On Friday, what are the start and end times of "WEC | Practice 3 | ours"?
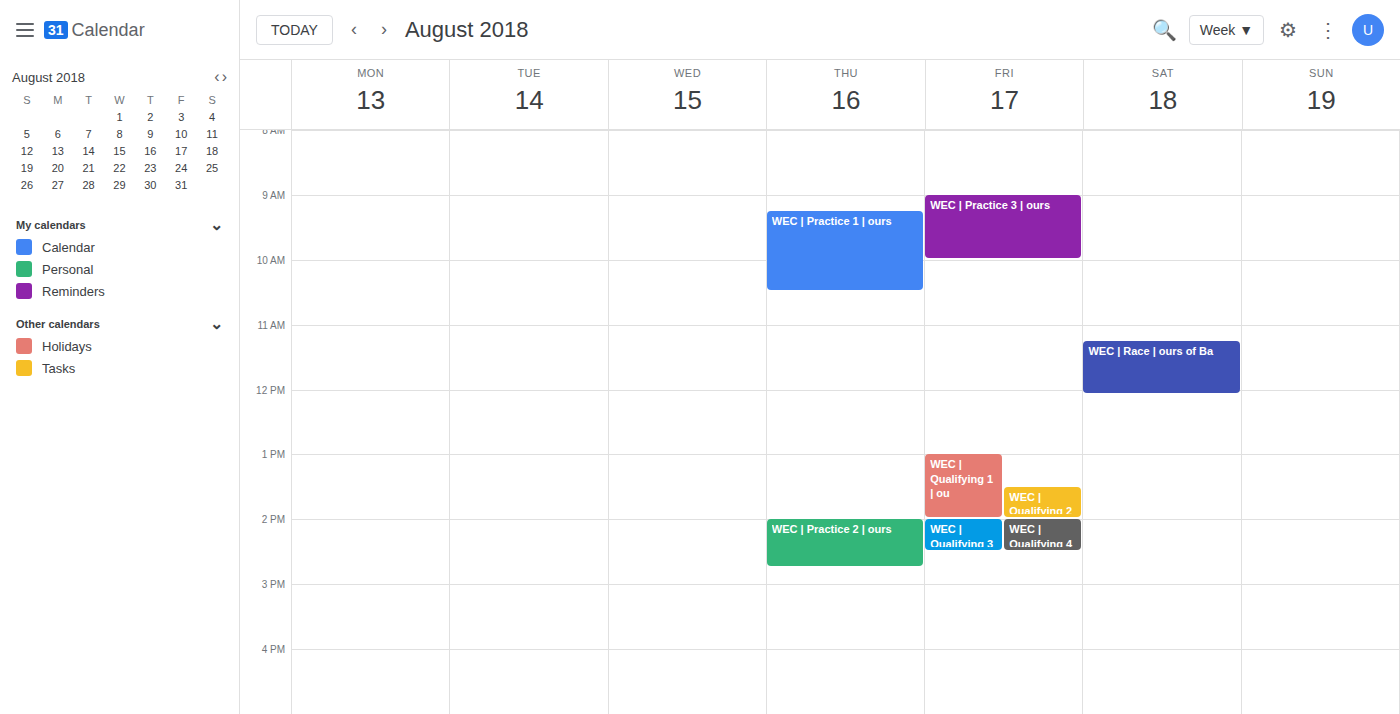
09:00 to 10:00